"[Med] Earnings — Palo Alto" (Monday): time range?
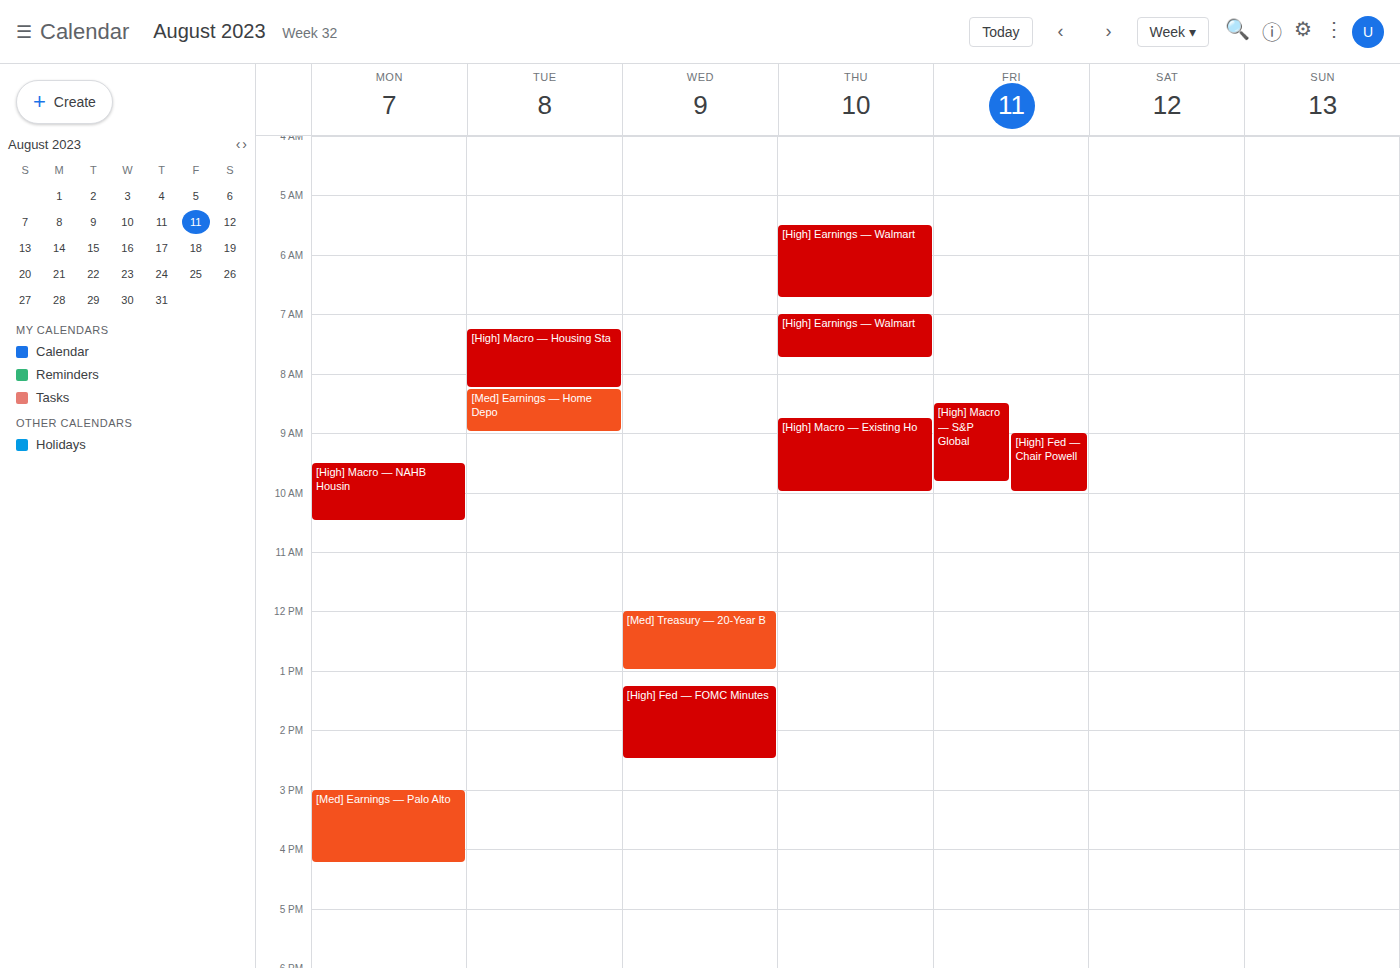
3:00 PM to 4:15 PM